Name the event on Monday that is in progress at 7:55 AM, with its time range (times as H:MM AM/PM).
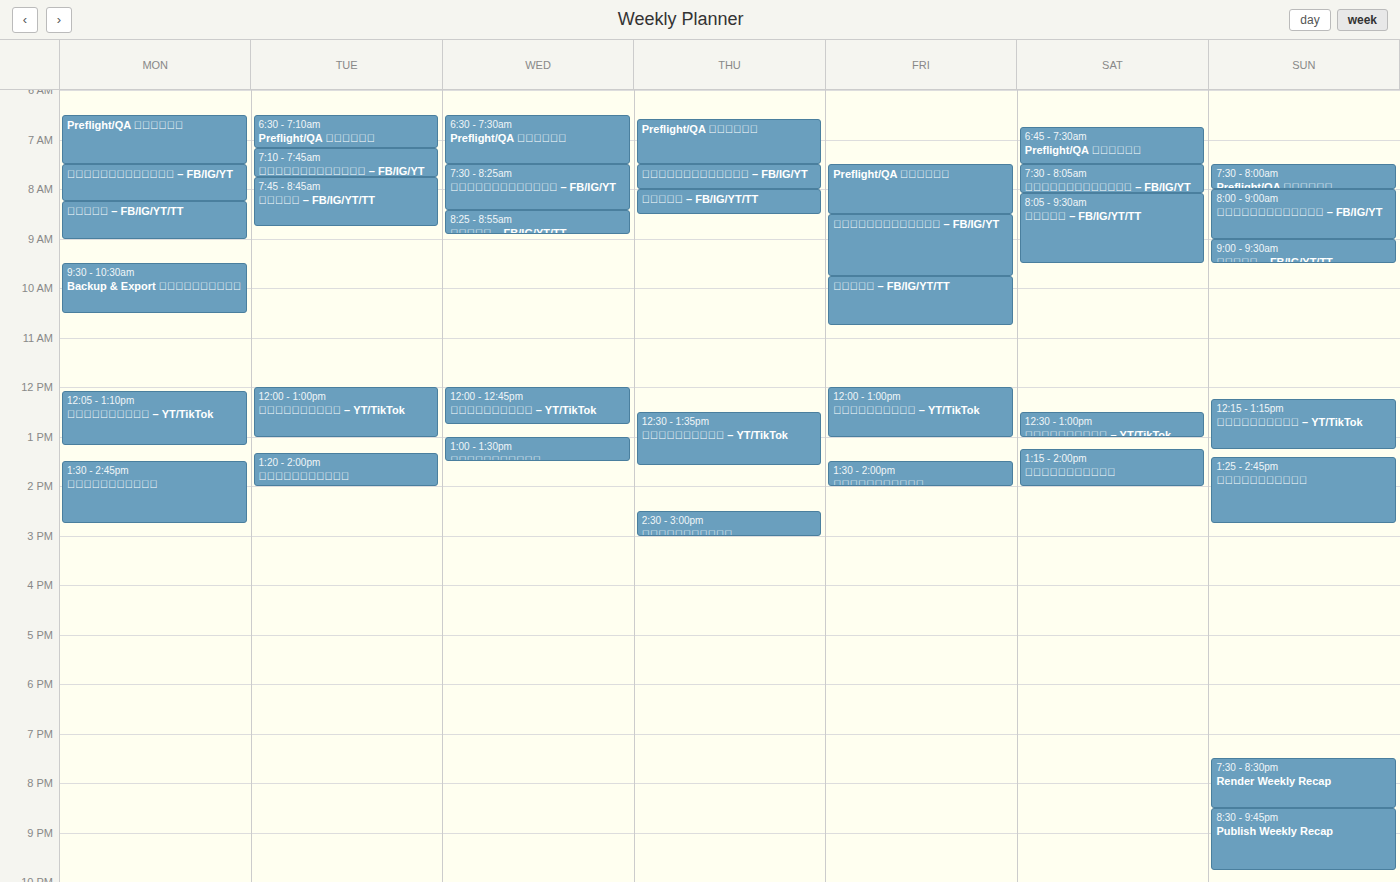
"ทักทายยามเช้า – FB/IG/YT", 7:30 AM to 8:15 AM